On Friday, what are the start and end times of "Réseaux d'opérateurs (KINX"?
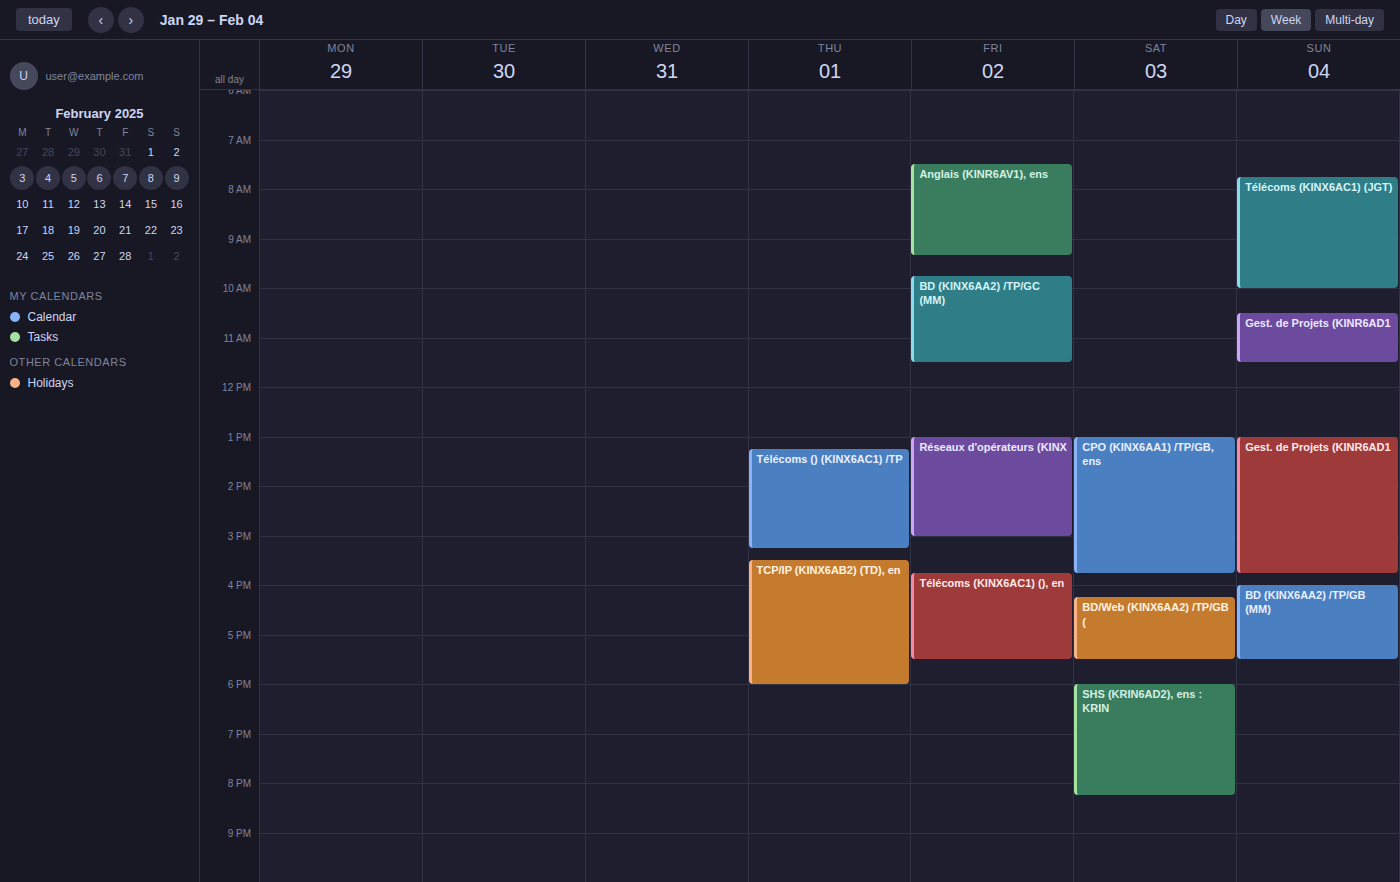
1:00 PM to 3:00 PM